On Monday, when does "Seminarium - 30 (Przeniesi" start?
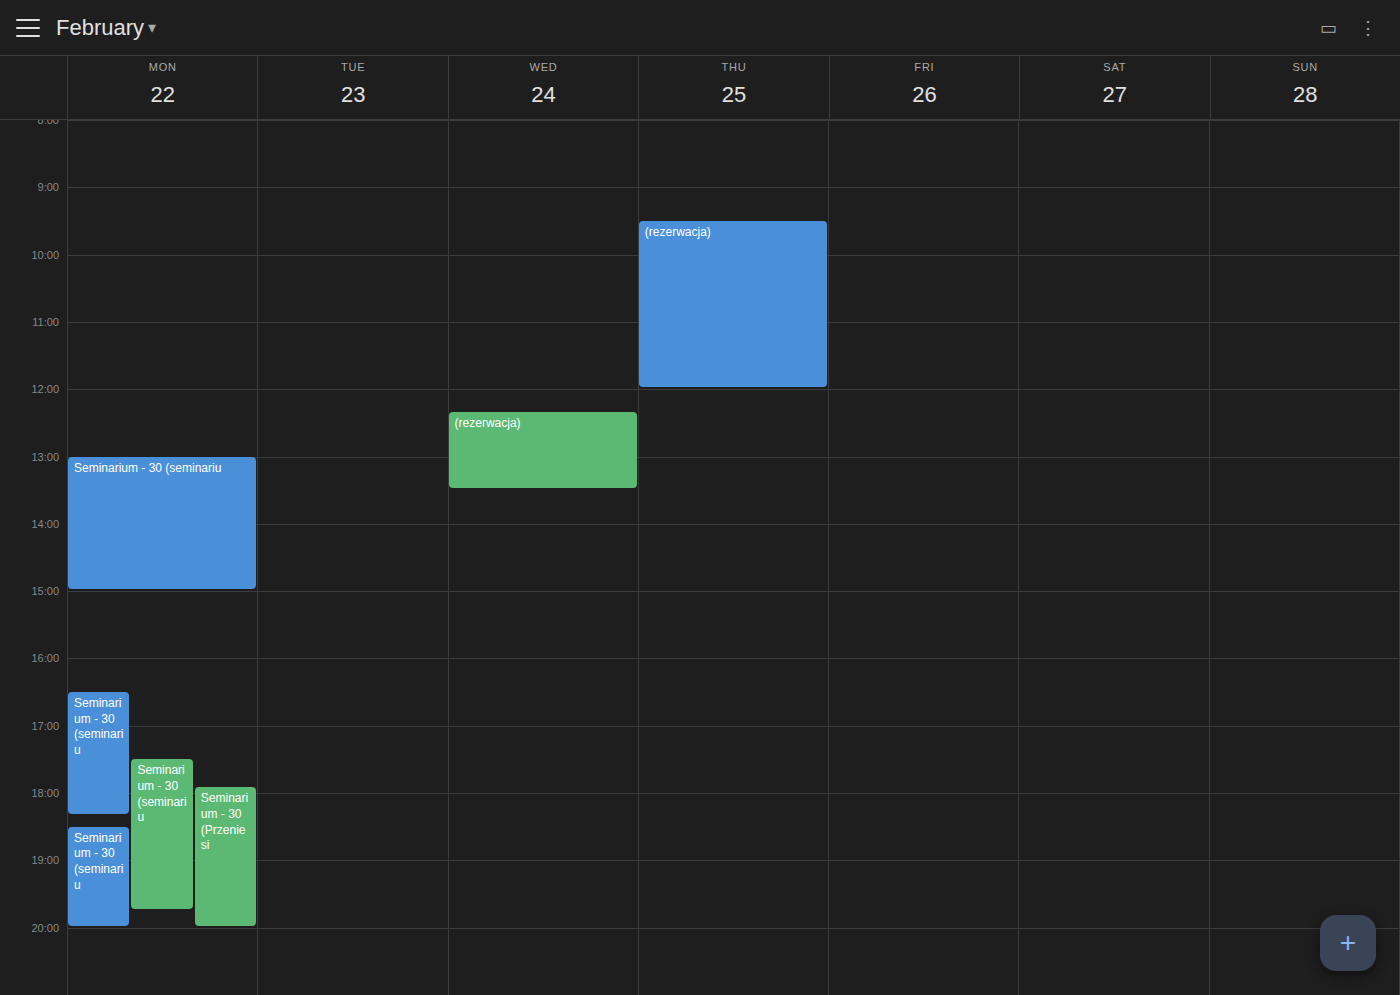
5:55 PM